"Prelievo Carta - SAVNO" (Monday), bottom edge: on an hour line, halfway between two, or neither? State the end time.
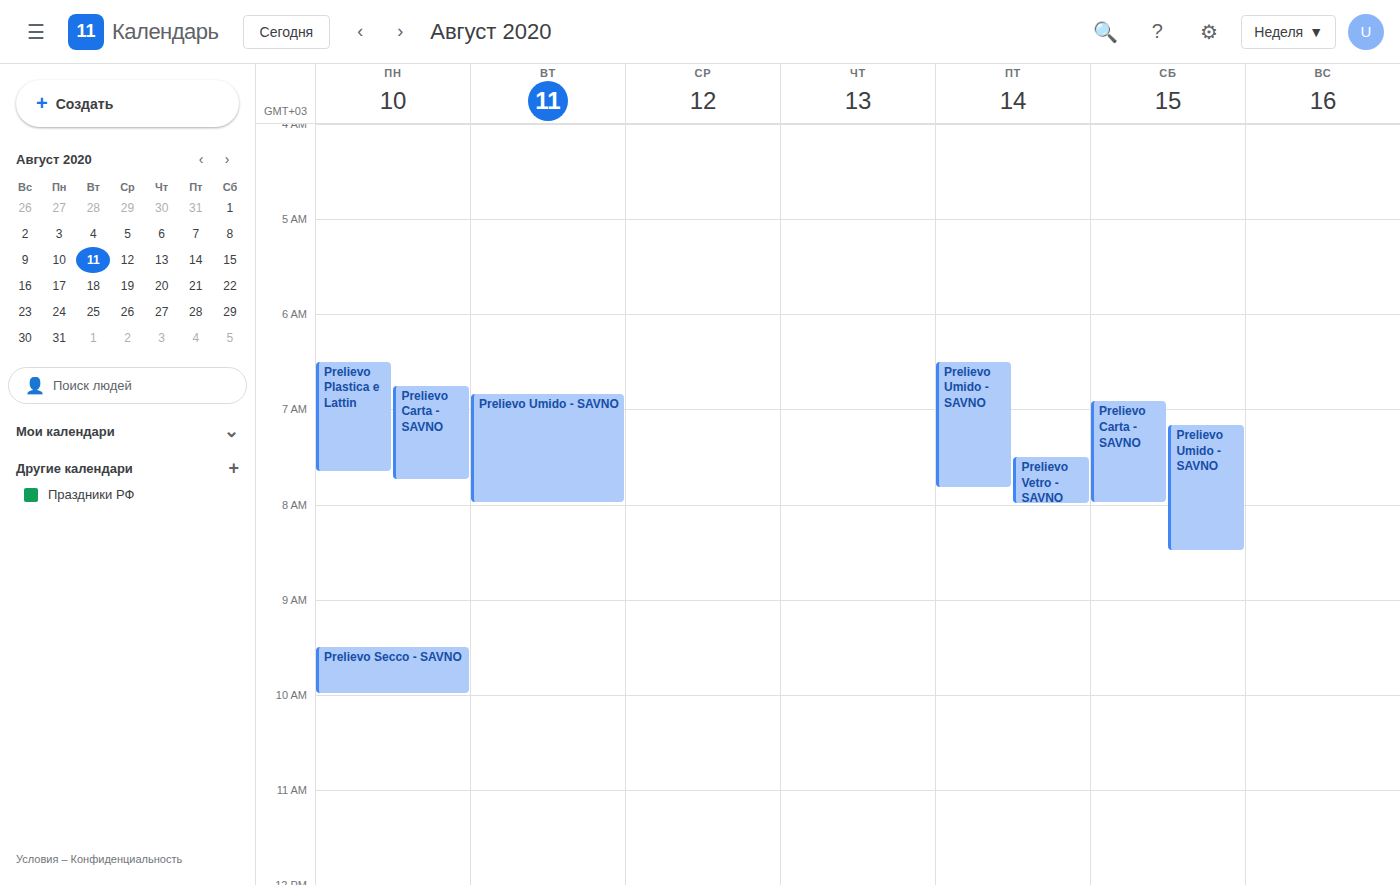
07:45 -- neither: three quarters of the way from the 07:00 line to the 08:00 line.